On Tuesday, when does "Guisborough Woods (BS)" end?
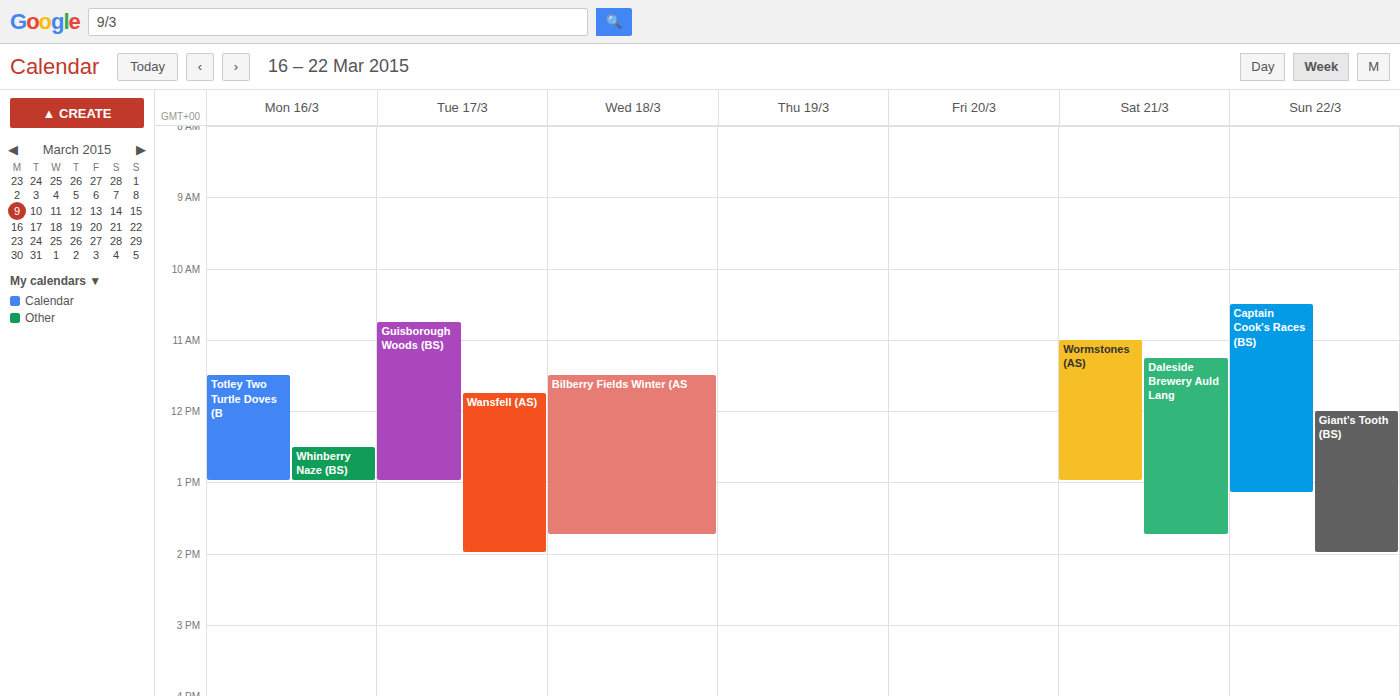
1:00 PM